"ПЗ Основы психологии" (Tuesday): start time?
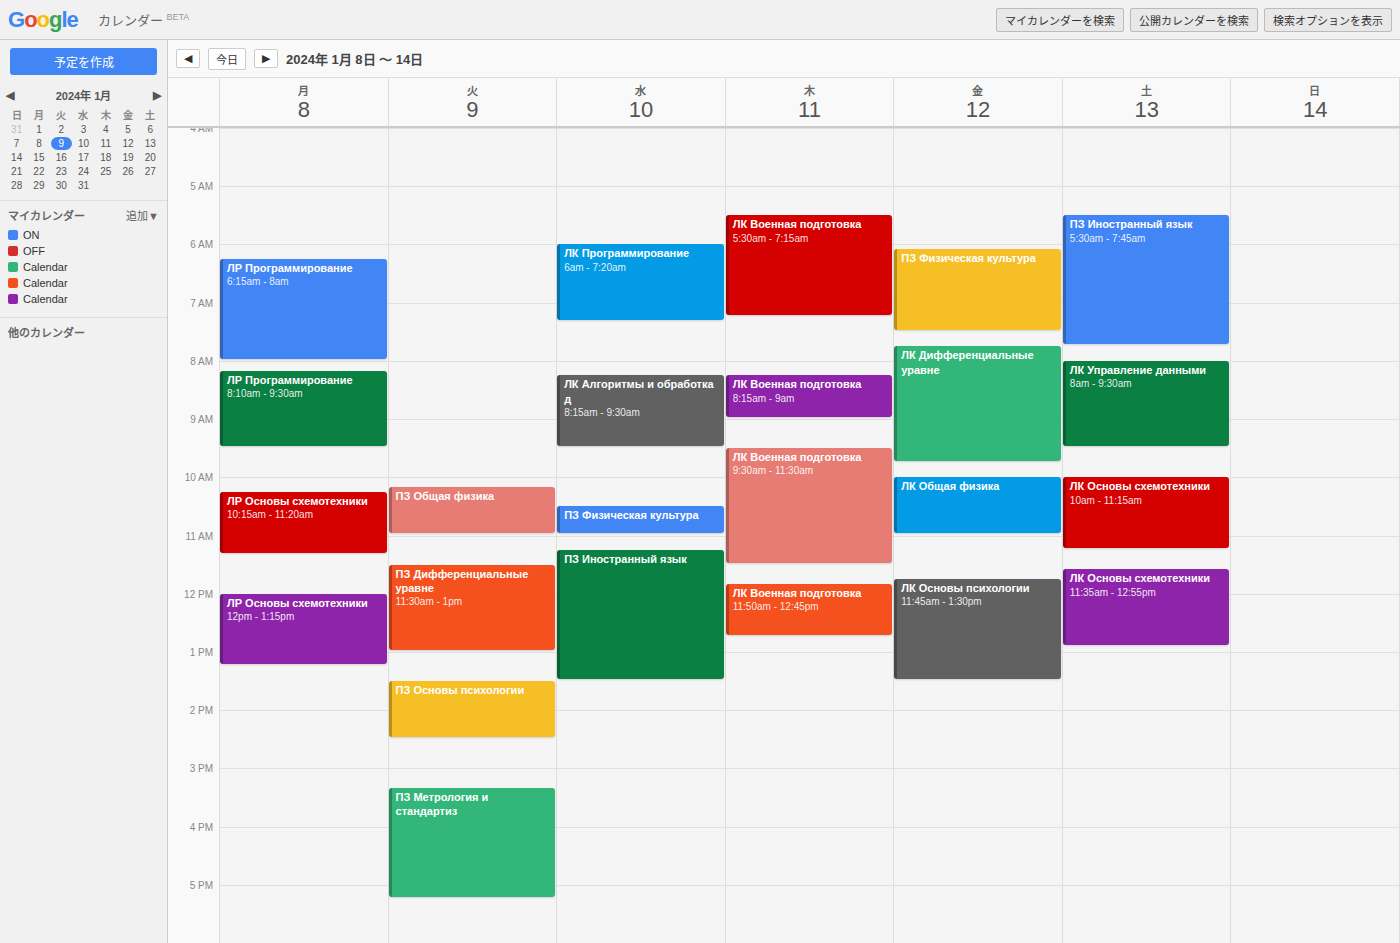
1:30 PM